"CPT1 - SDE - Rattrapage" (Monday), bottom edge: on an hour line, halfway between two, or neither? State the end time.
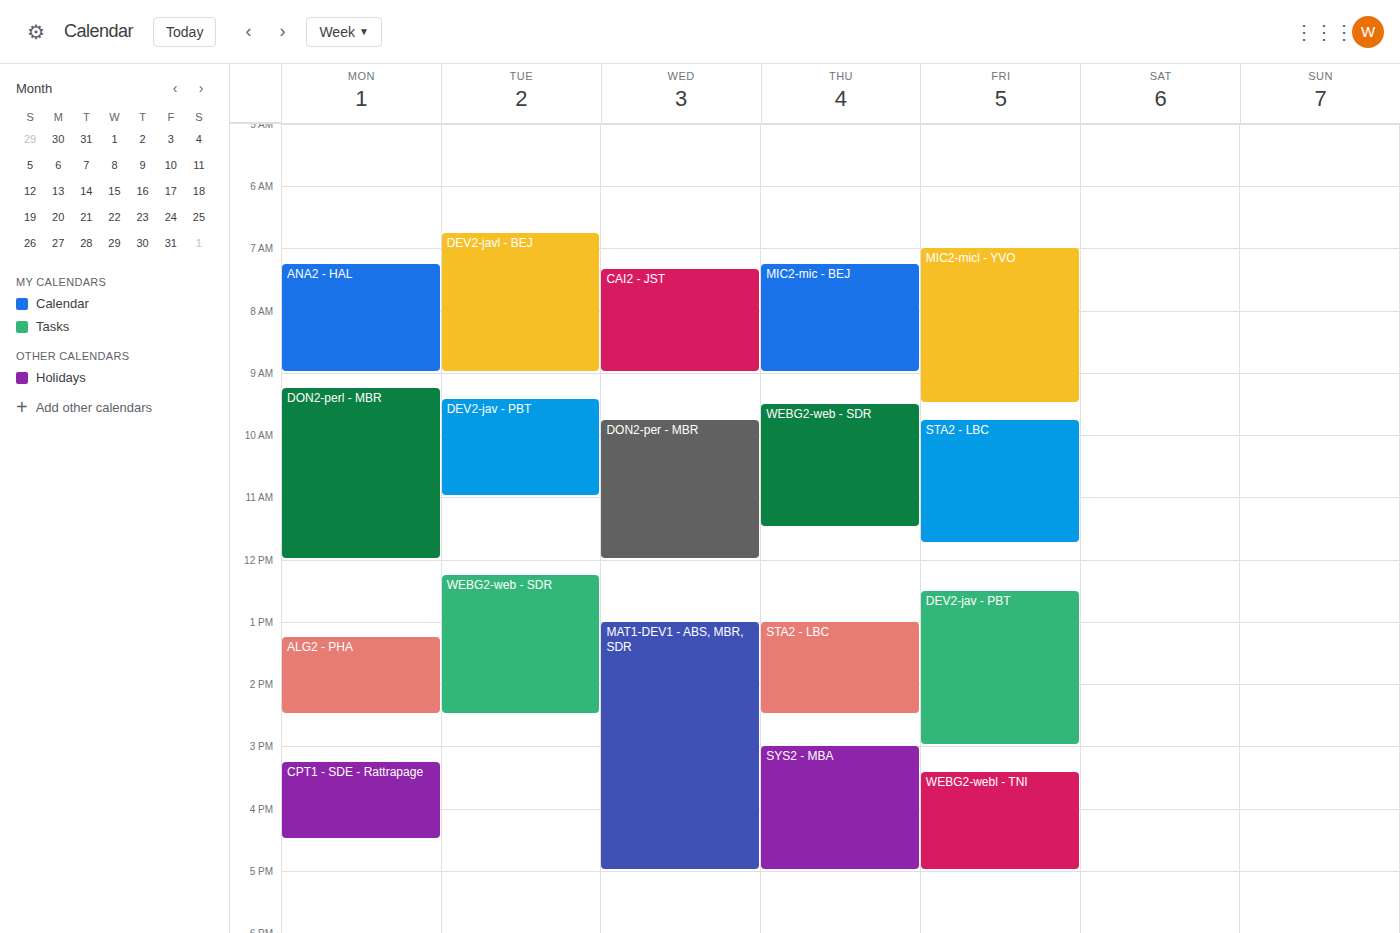
4:30 PM -- halfway between the 4 PM and 5 PM lines.